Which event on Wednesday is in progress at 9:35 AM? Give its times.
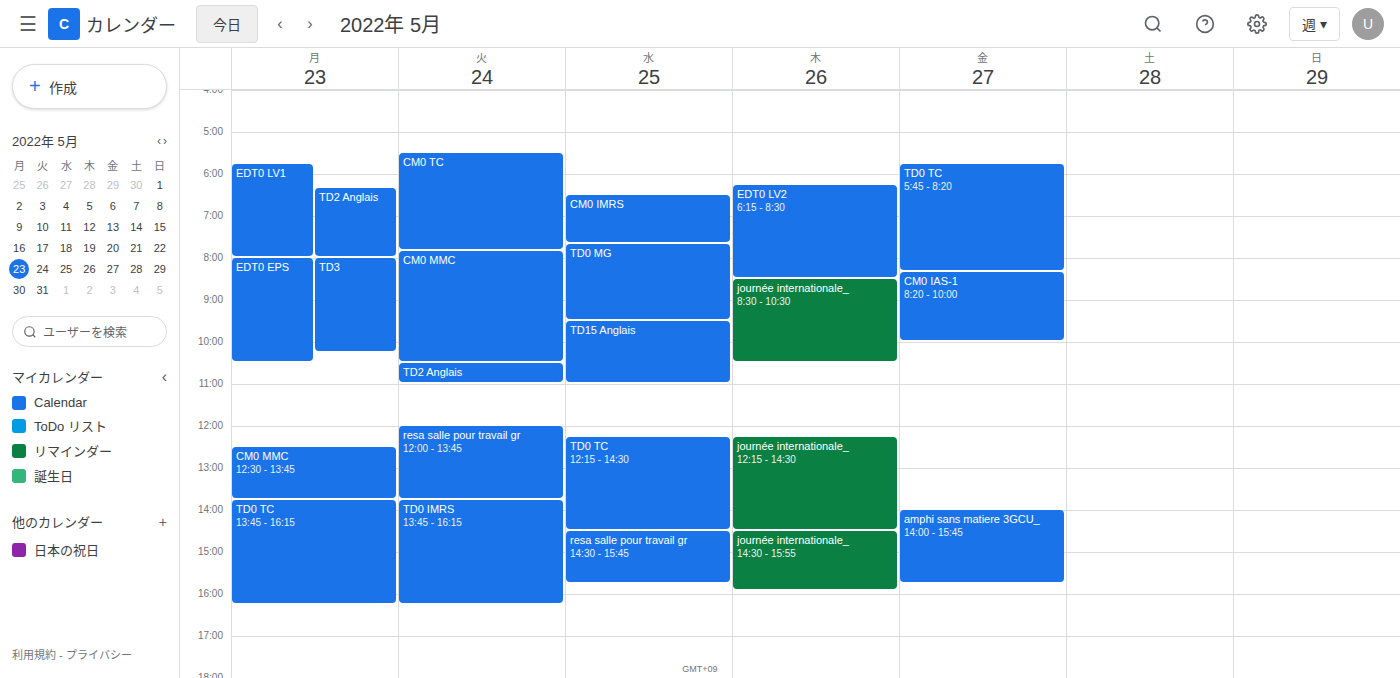
"TD15 Anglais", 9:30 AM to 11:00 AM